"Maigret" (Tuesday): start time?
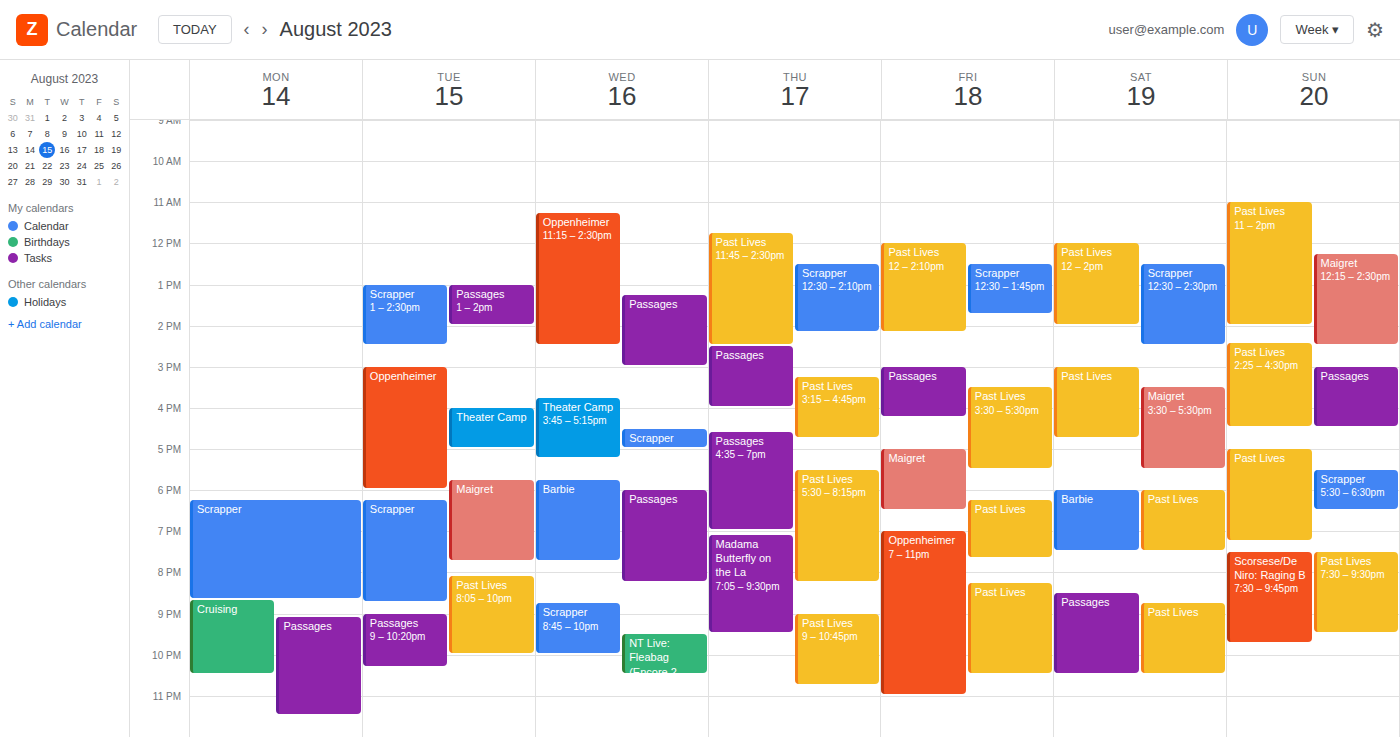
17:45